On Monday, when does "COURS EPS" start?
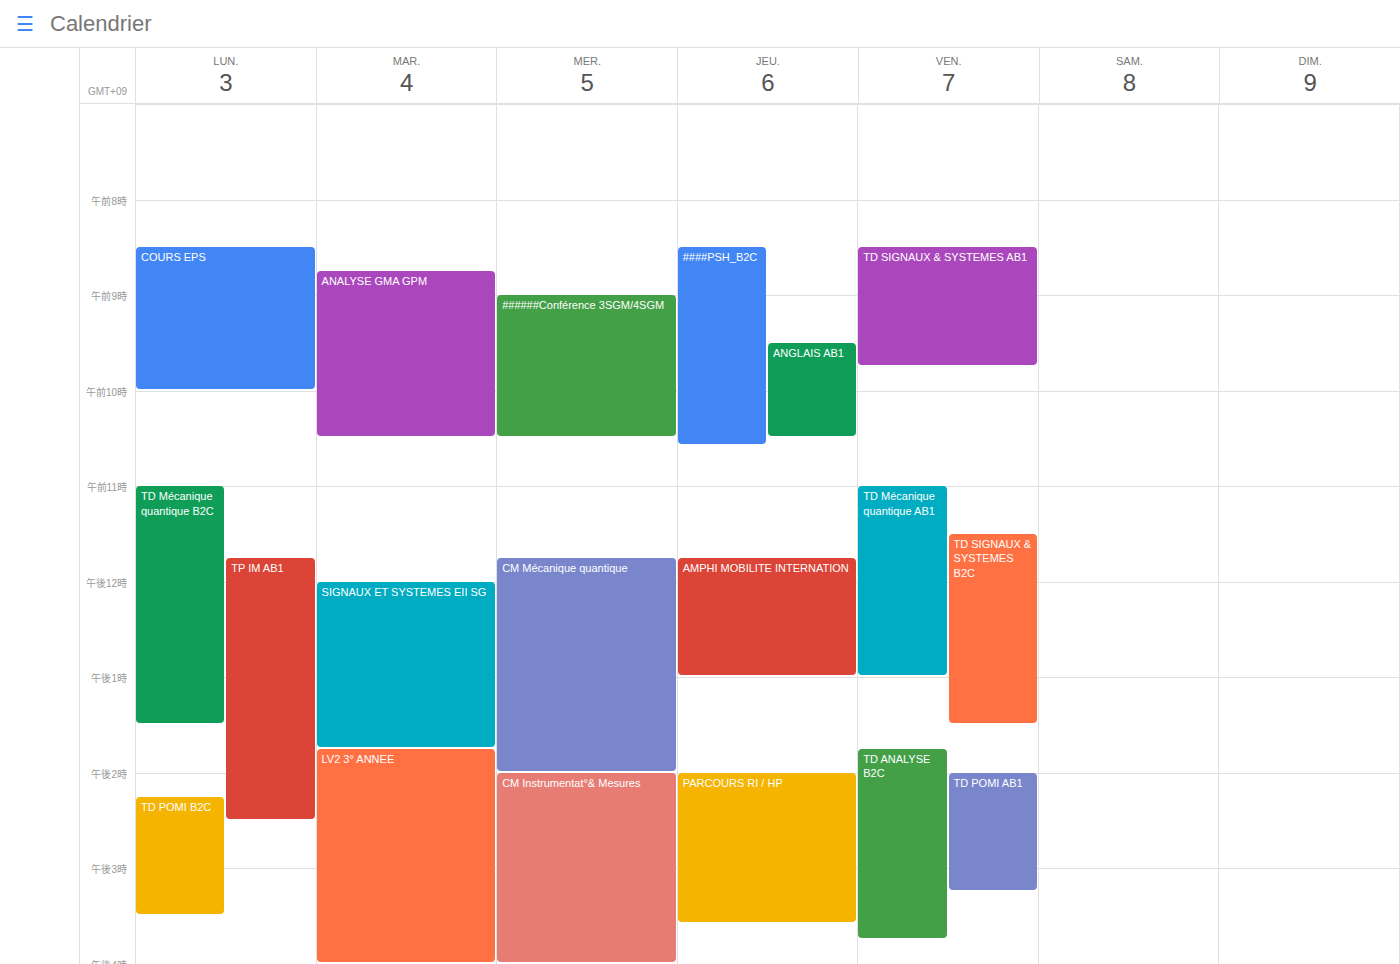
8:30 AM